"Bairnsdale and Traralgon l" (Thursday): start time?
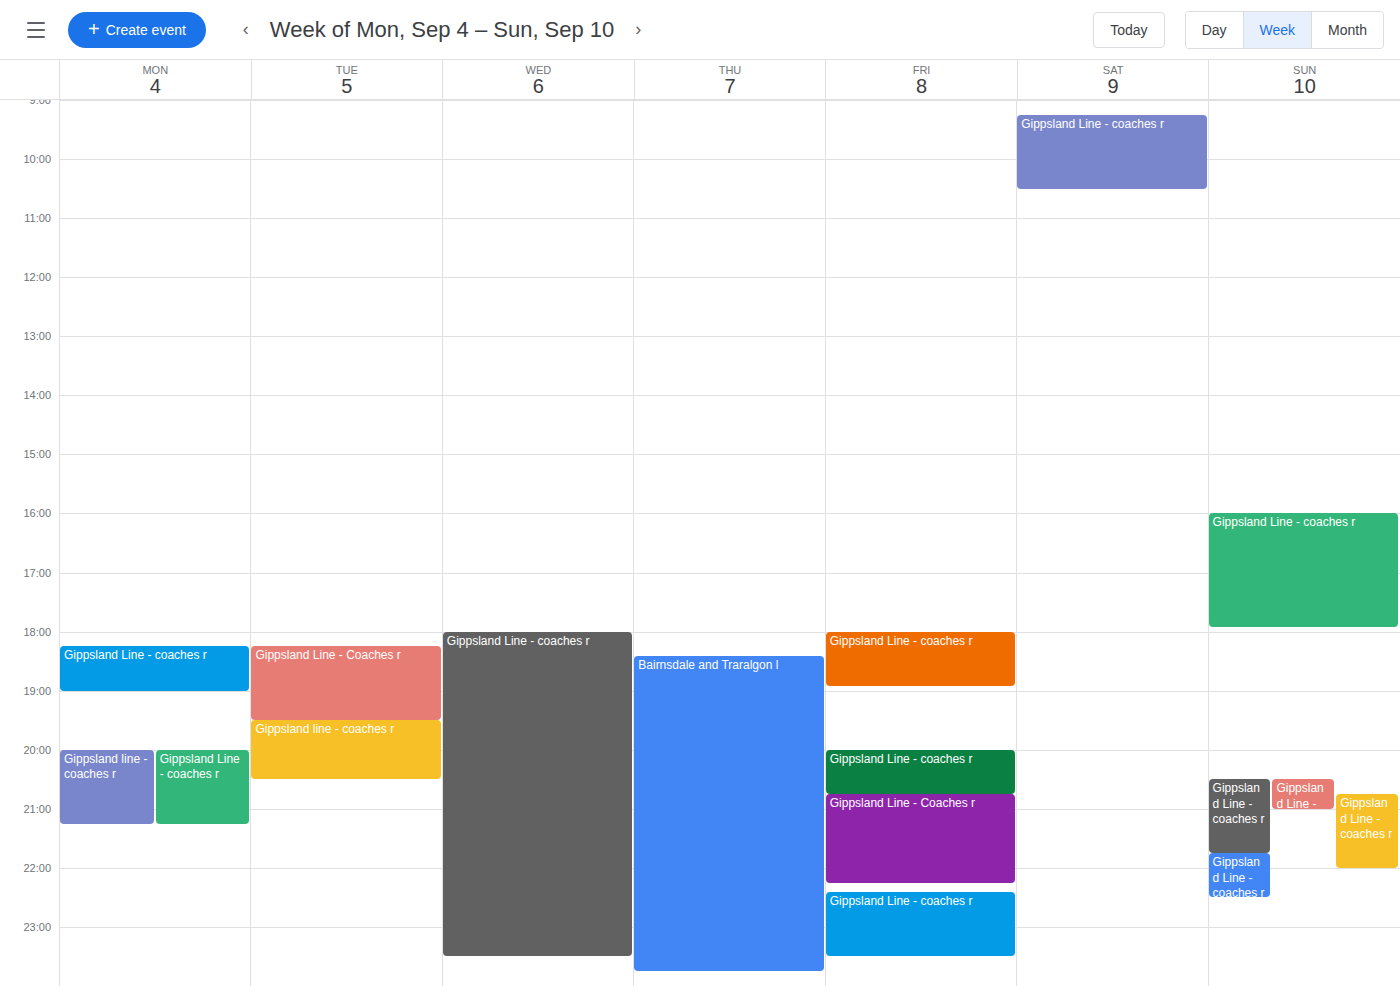
18:25